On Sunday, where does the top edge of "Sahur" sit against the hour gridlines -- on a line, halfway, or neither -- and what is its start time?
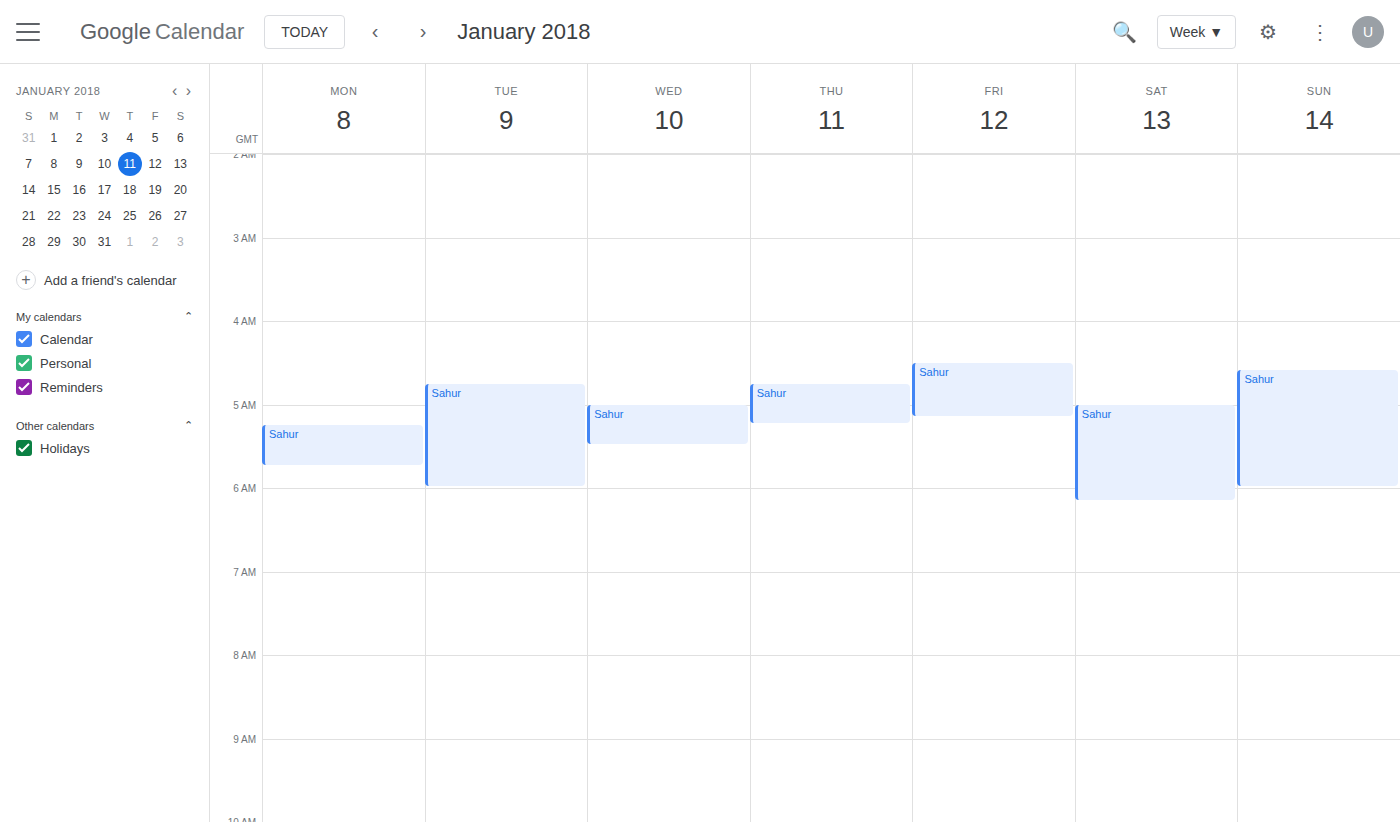
4:35 AM -- neither: 35 minutes below the 4 AM line and 25 minutes above the 5 AM line.